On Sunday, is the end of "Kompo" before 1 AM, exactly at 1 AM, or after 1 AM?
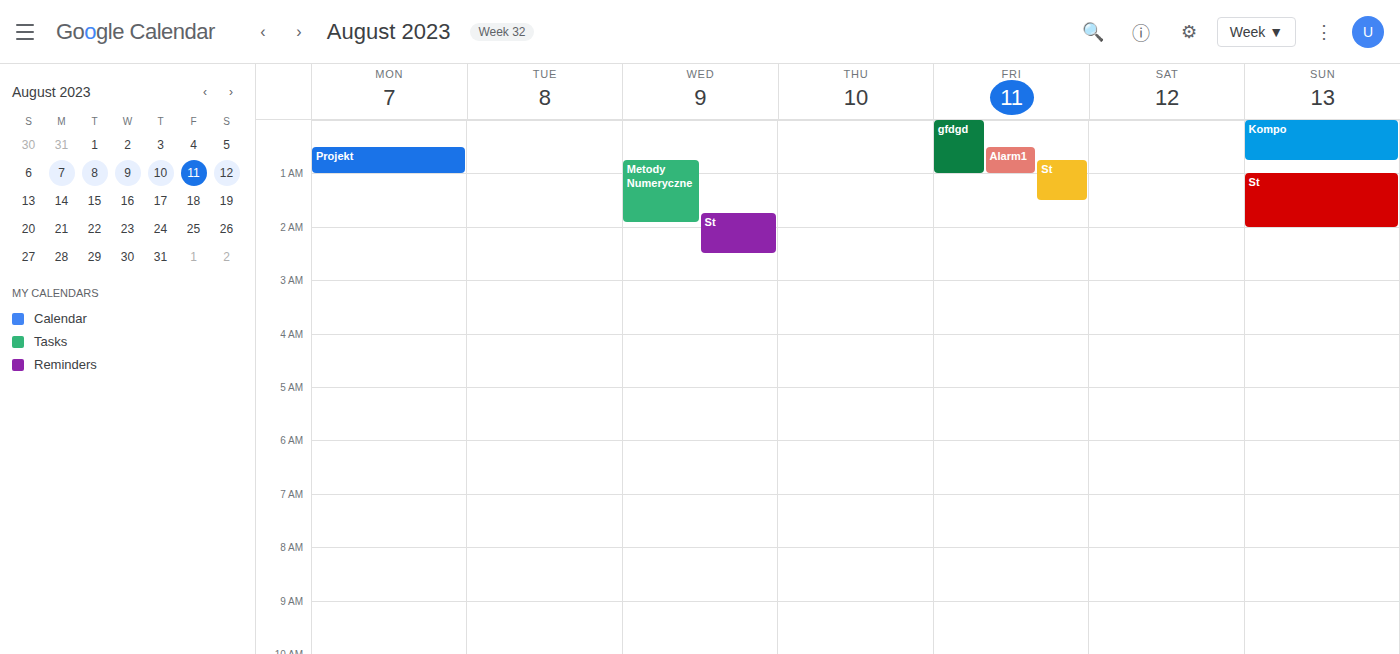
12:45 AM -- before 1 AM, 15 minutes above the 1 AM line.